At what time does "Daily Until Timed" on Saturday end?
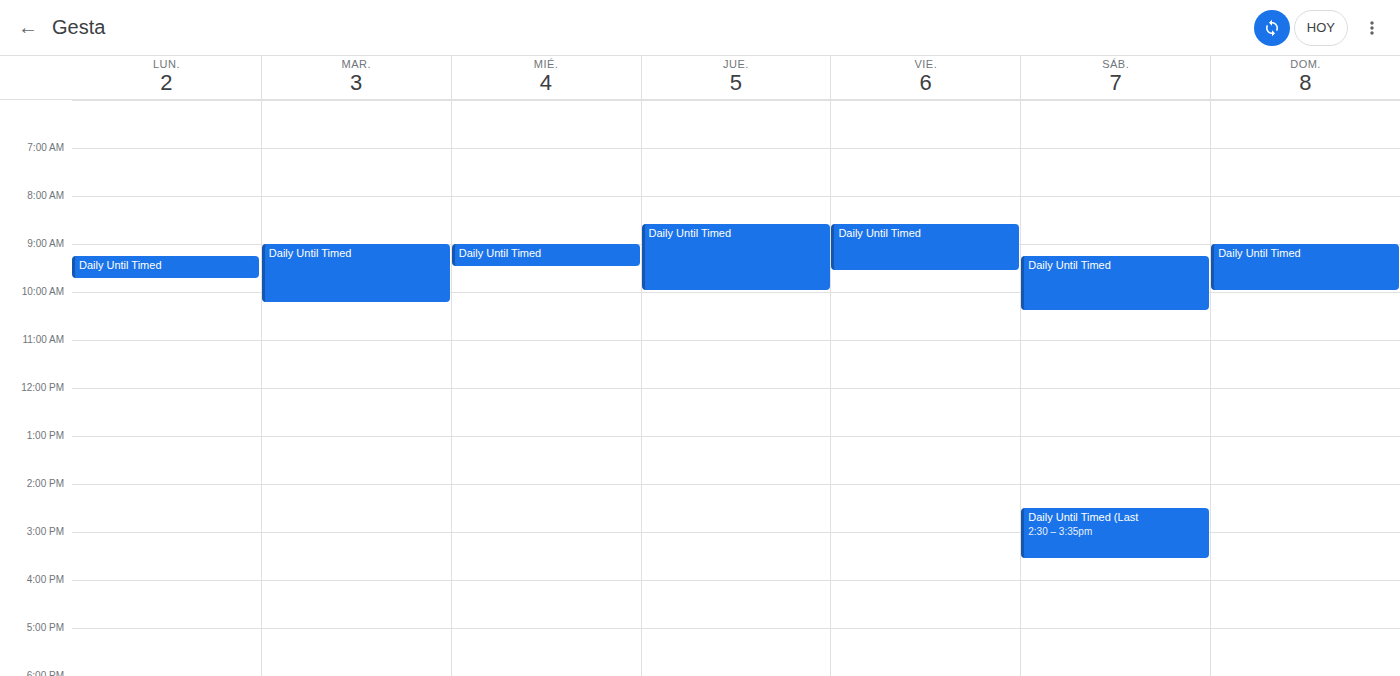
10:25 AM